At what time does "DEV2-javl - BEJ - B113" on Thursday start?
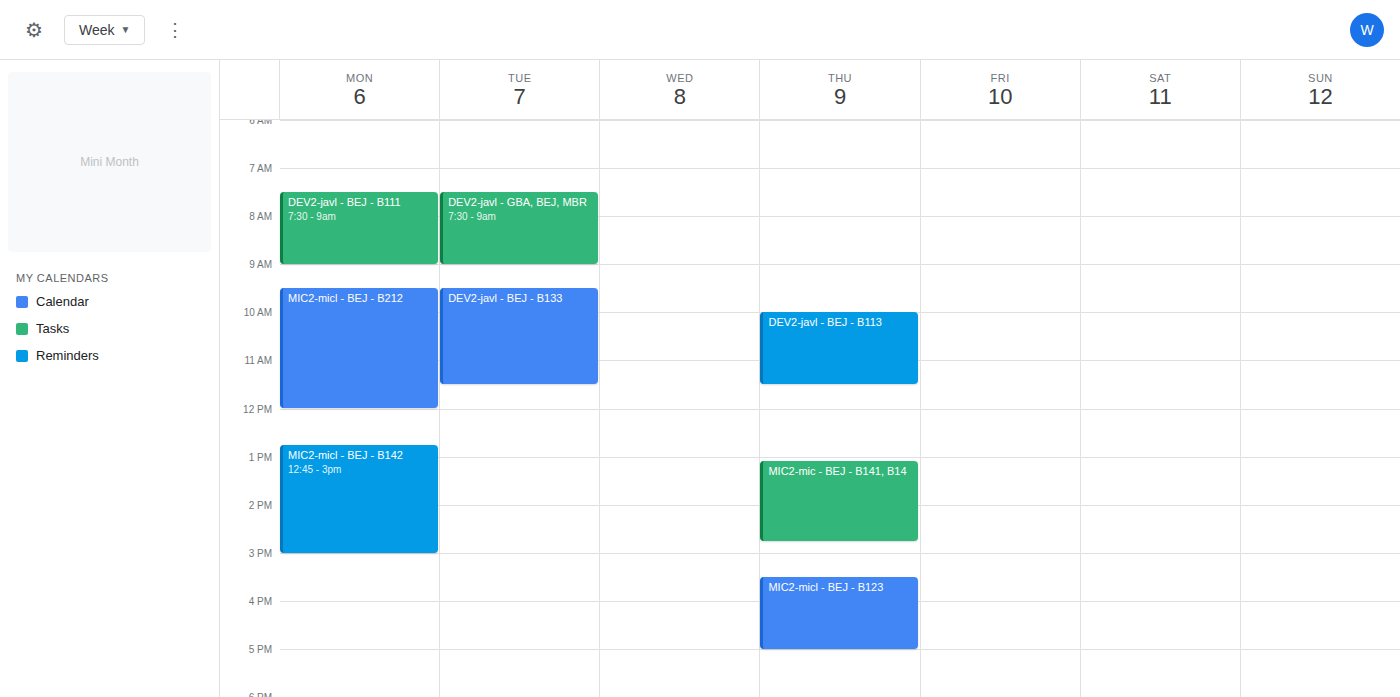
10:00 AM